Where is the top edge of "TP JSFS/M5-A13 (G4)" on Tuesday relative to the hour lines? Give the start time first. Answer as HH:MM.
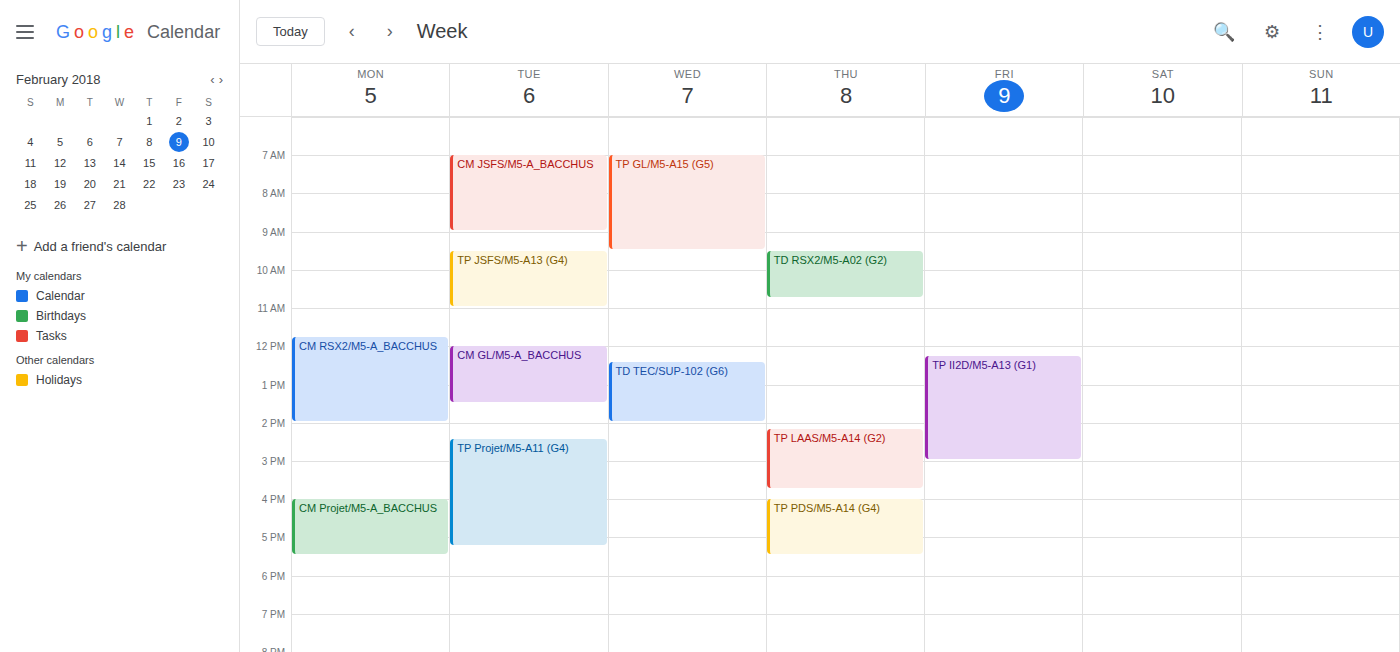
09:30 -- halfway between the 09:00 and 10:00 lines.